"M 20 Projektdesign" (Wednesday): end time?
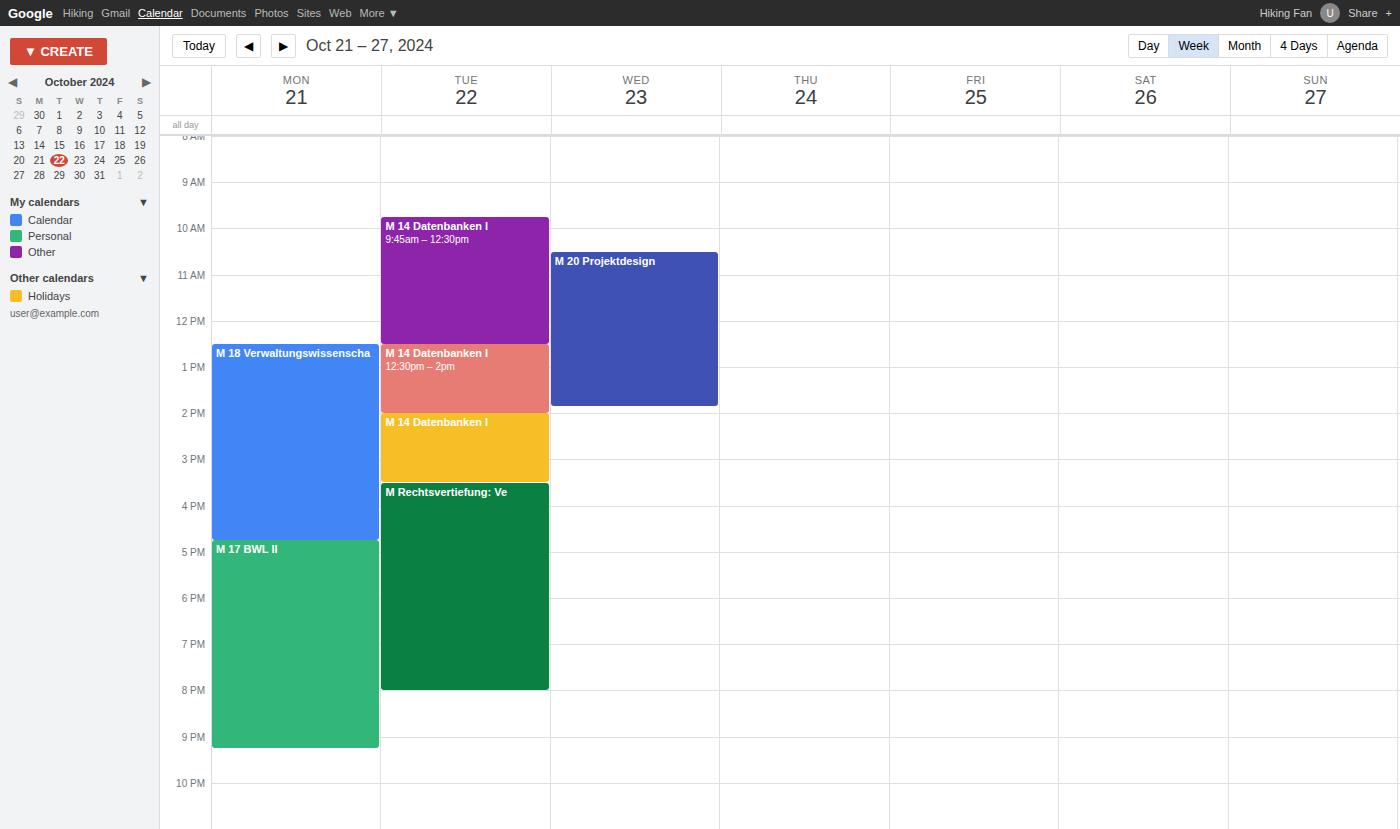
13:50